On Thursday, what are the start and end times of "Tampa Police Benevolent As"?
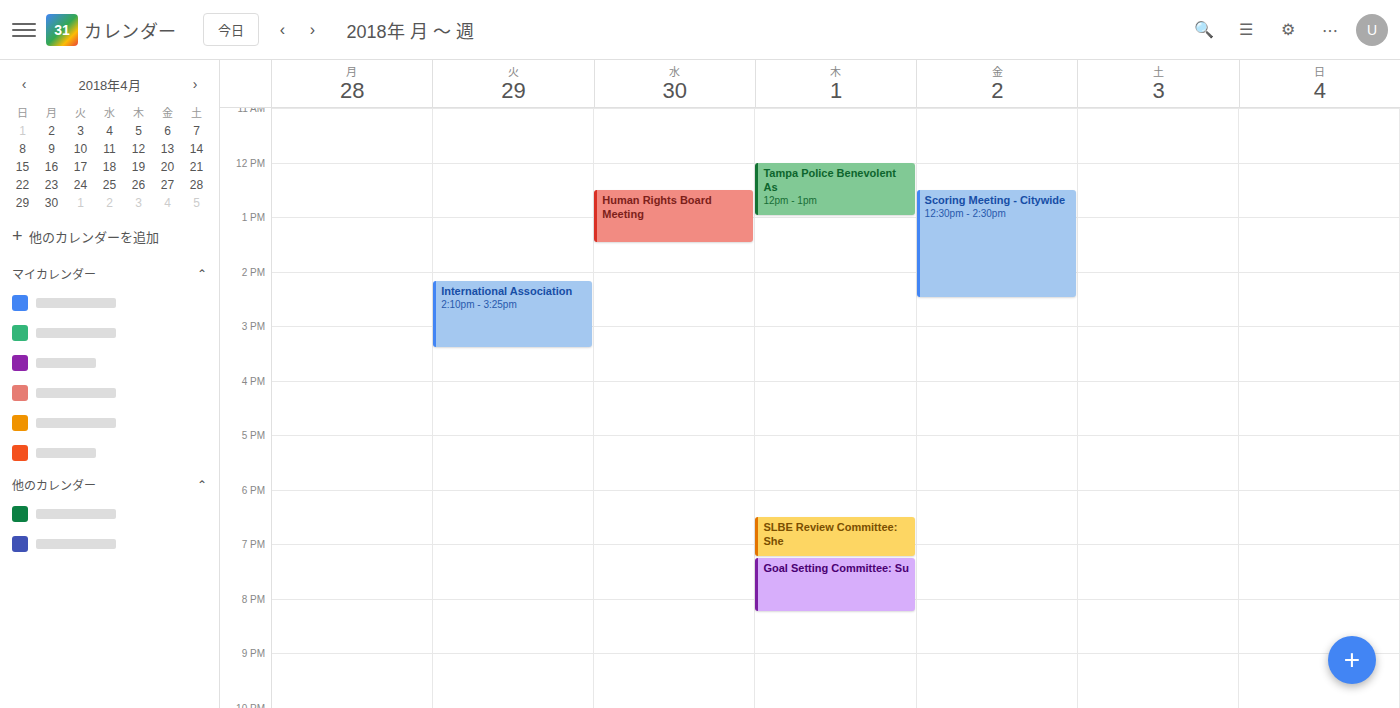
12:00 PM to 1:00 PM